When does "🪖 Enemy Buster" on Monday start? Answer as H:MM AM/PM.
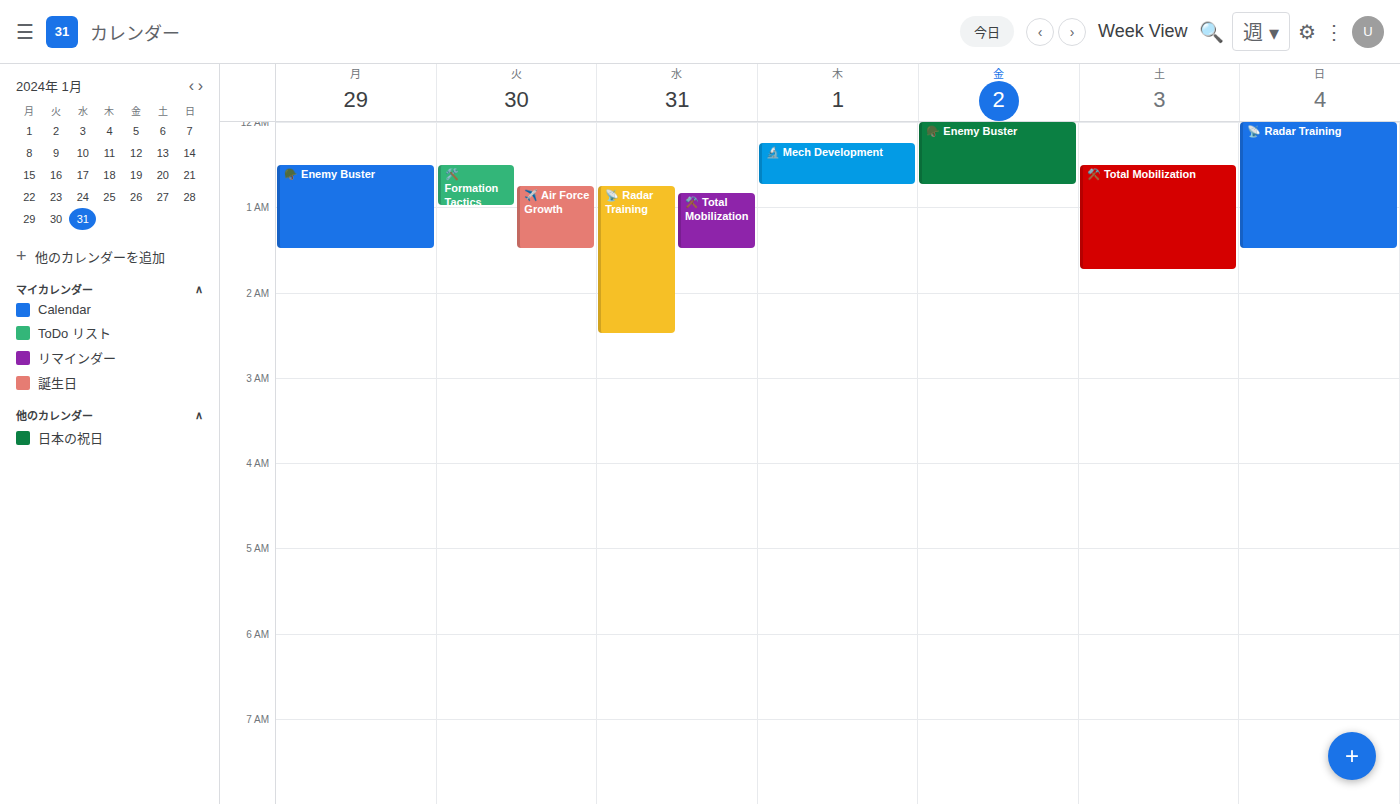
12:30 AM